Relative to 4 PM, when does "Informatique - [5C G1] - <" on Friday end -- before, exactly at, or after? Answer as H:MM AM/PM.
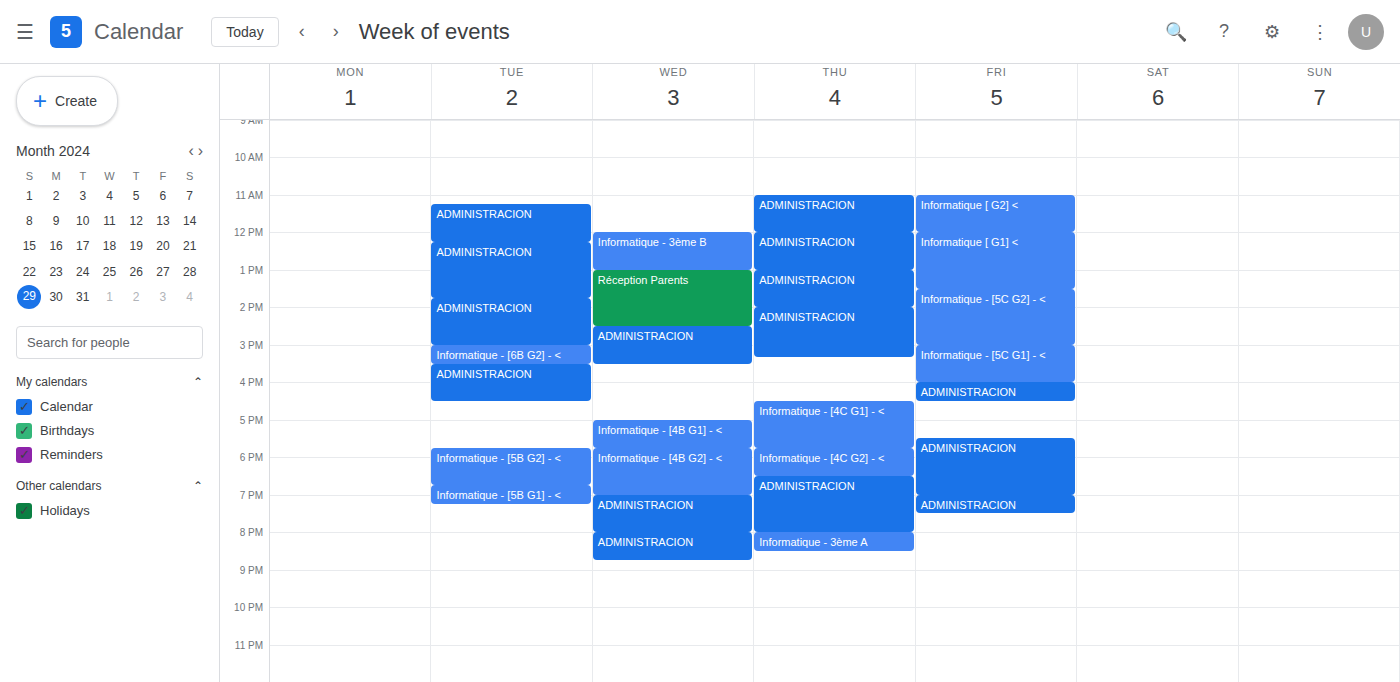
4:00 PM -- exactly at 4 PM, on the 4 PM line.